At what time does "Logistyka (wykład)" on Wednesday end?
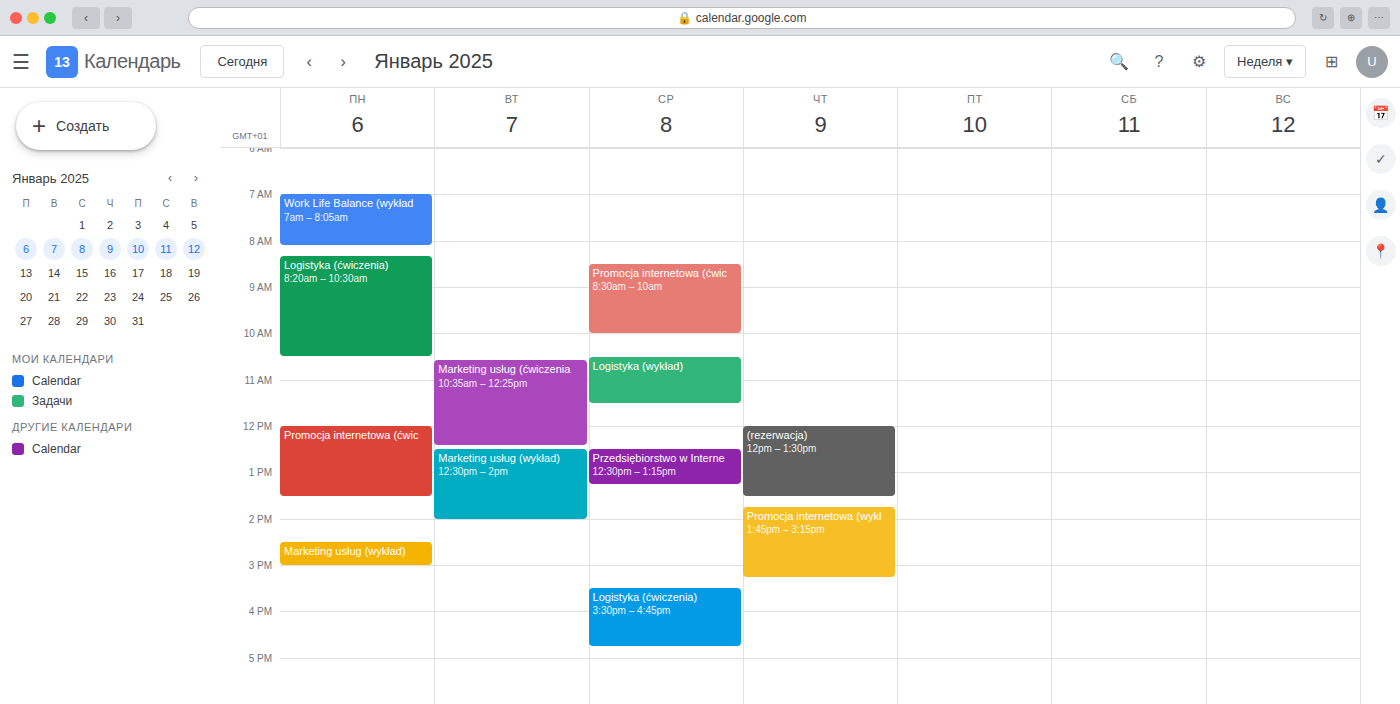
11:30